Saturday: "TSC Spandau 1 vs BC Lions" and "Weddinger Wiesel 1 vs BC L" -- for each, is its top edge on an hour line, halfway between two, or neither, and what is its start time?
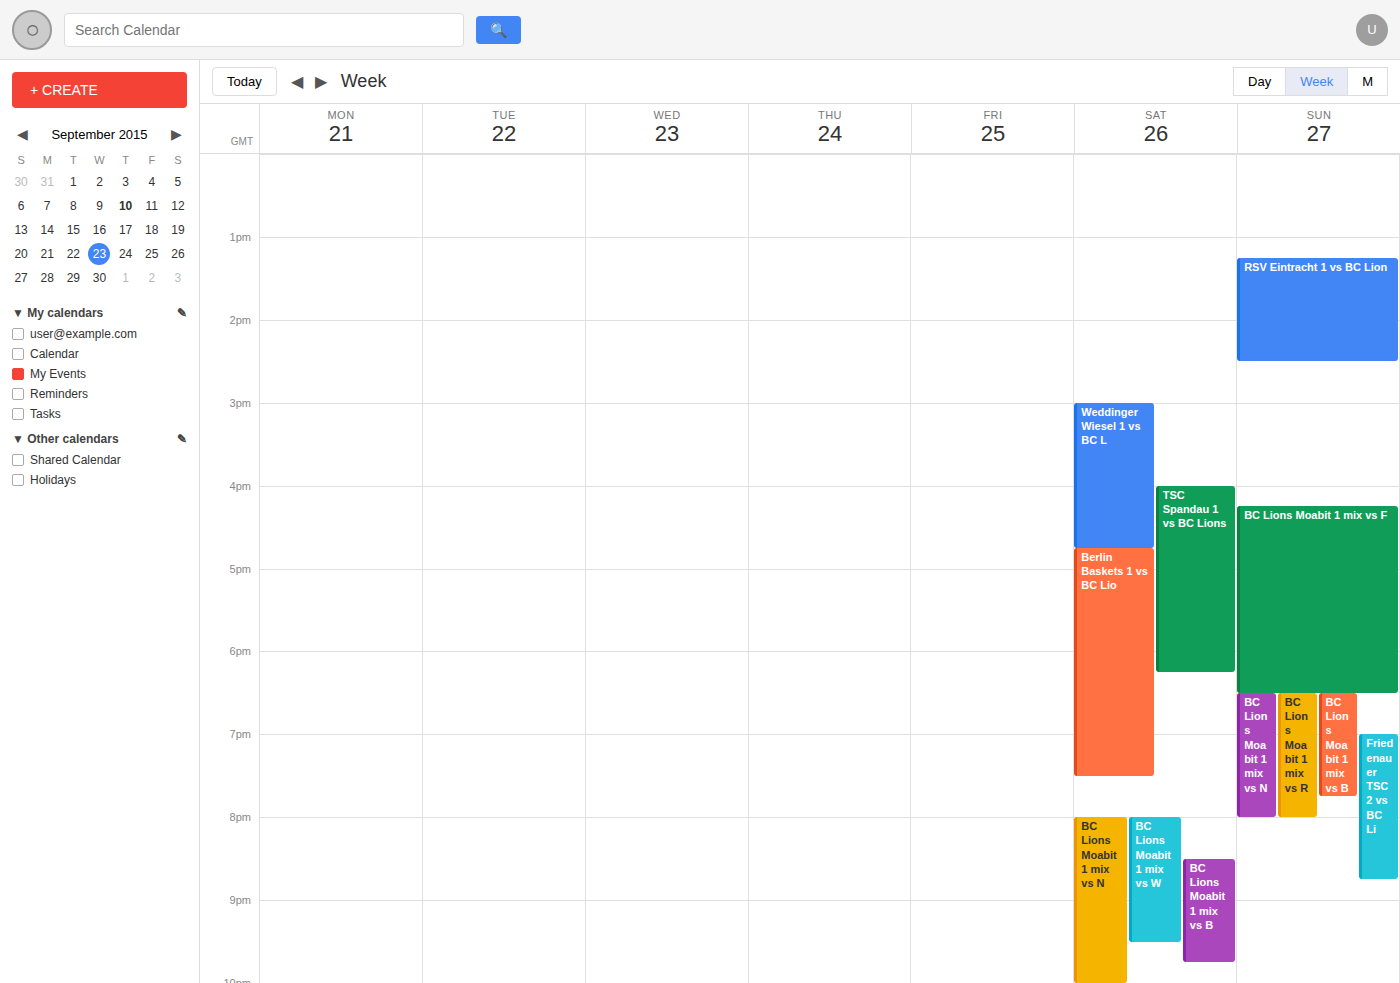
"TSC Spandau 1 vs BC Lions": 4:00 PM, exactly on the 4 PM line. "Weddinger Wiesel 1 vs BC L": 3:00 PM, exactly on the 3 PM line.